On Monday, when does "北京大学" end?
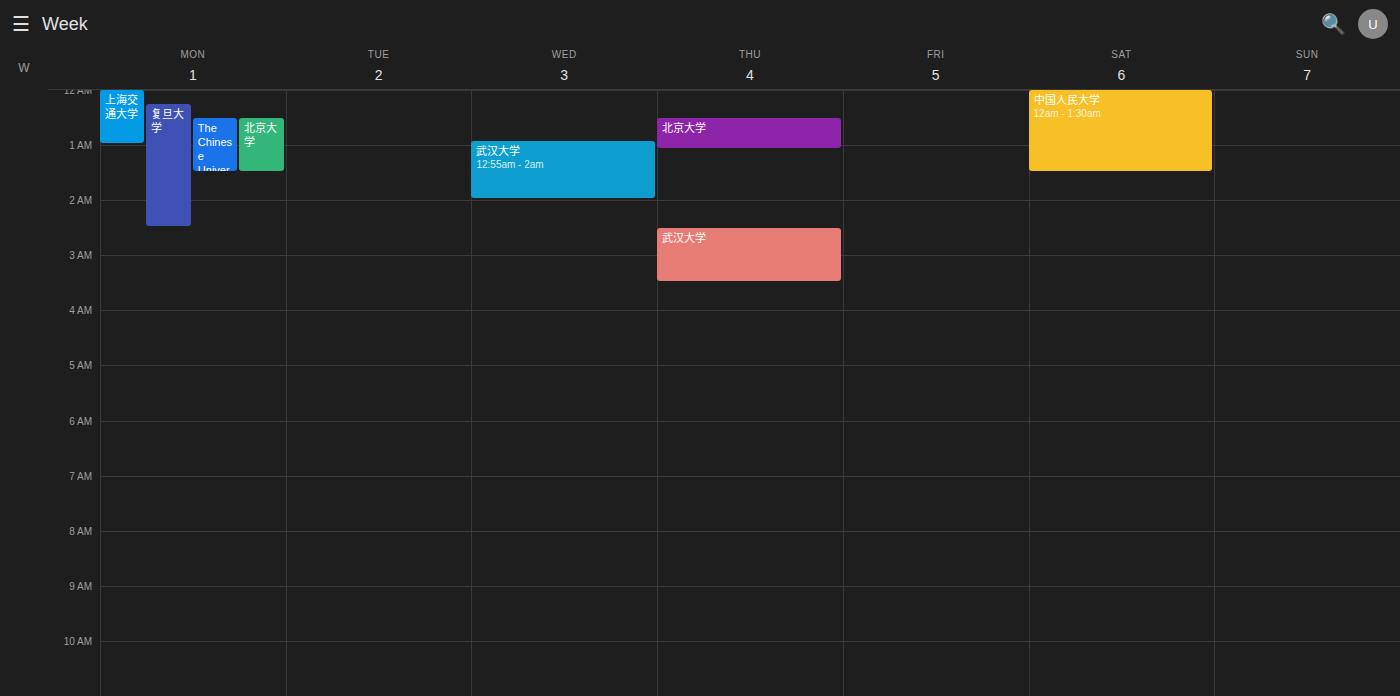
01:30